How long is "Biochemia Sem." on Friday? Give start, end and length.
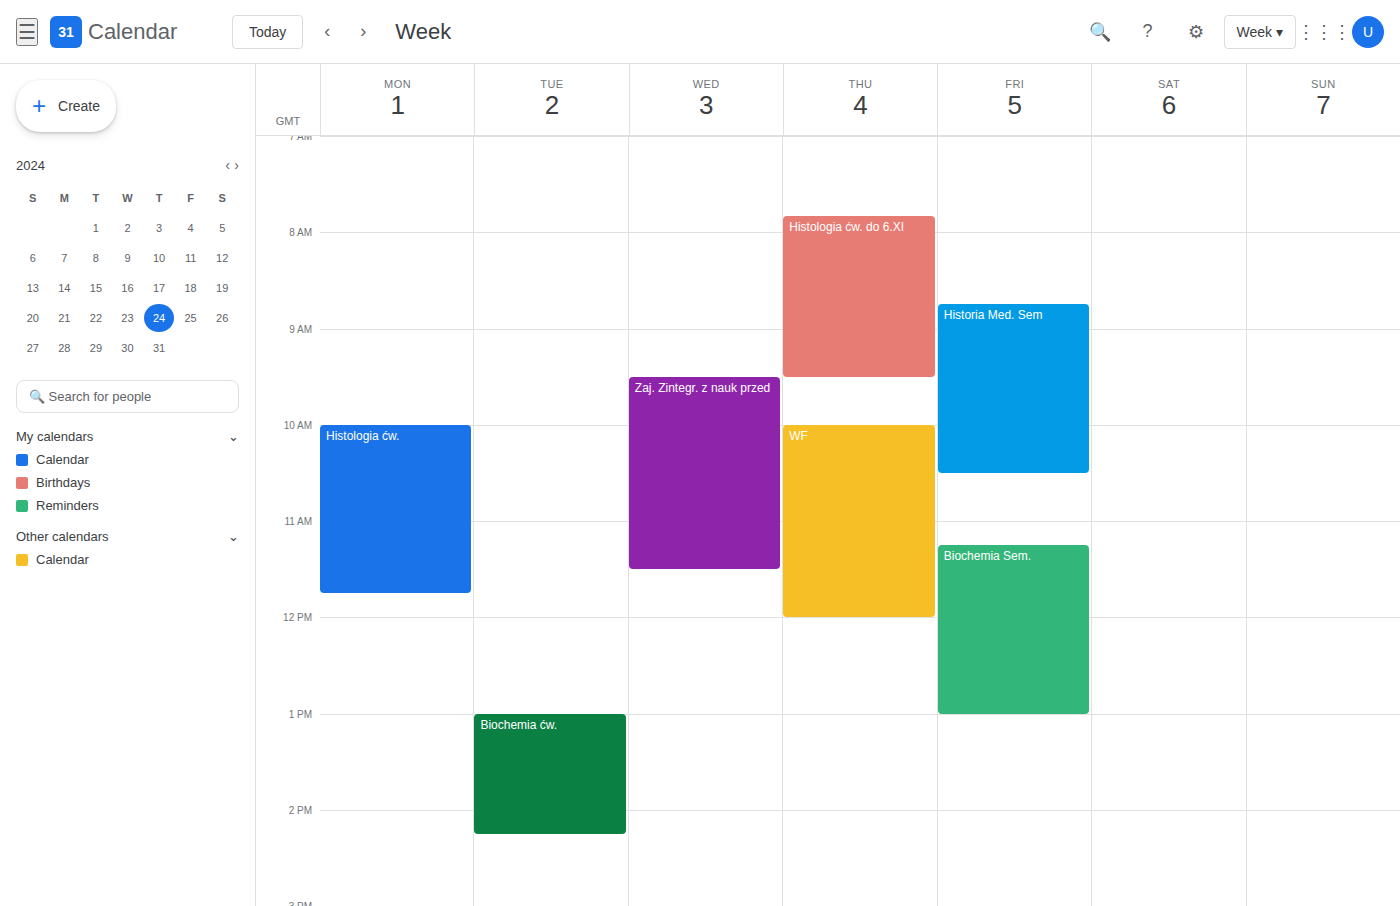
11:15 AM to 1:00 PM, 1 hour 45 minutes